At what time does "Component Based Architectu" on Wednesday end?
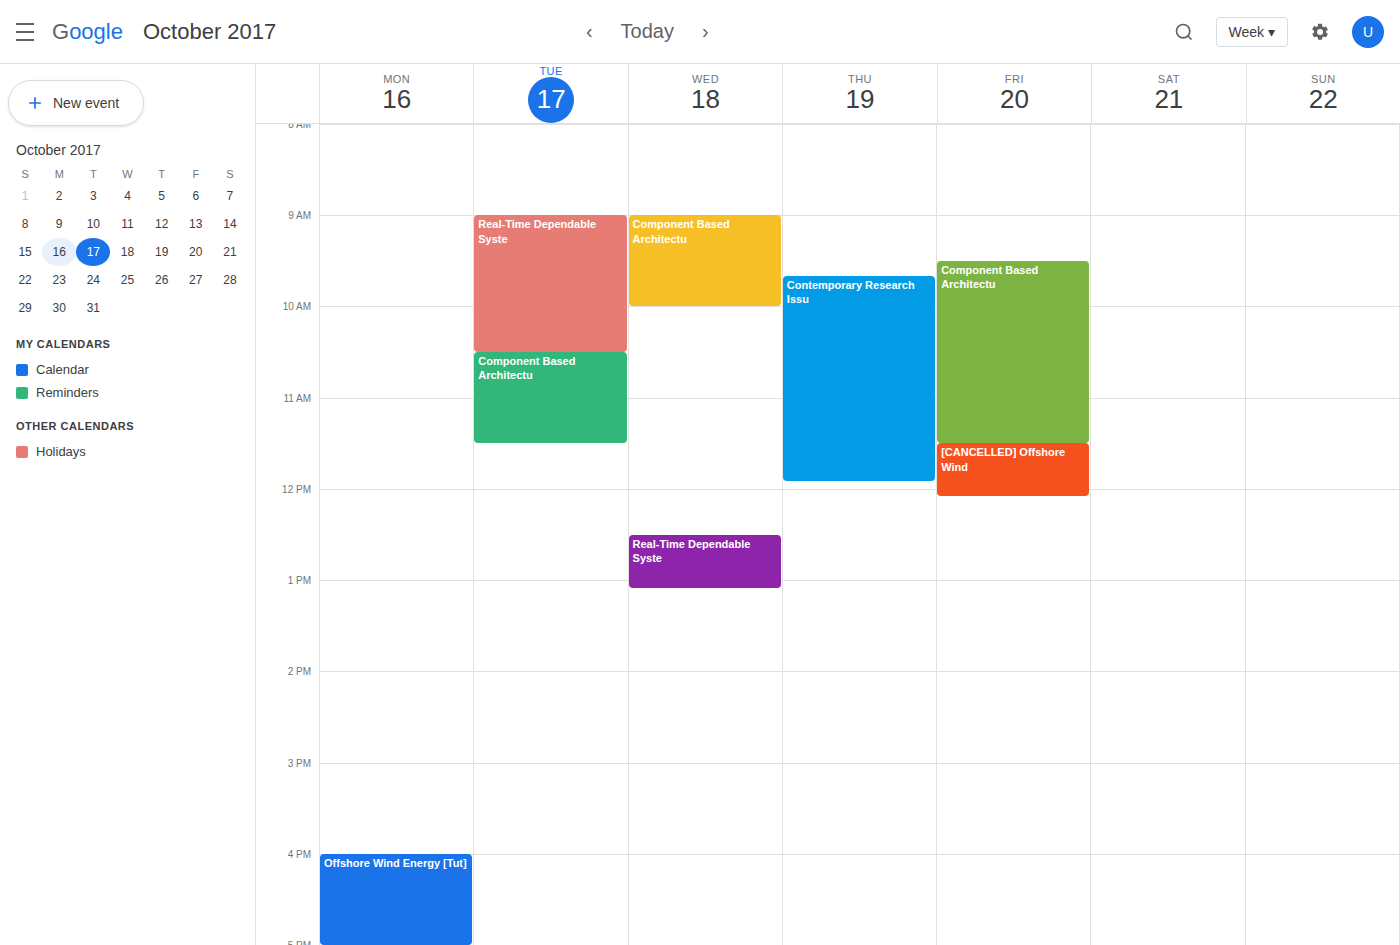
10:00